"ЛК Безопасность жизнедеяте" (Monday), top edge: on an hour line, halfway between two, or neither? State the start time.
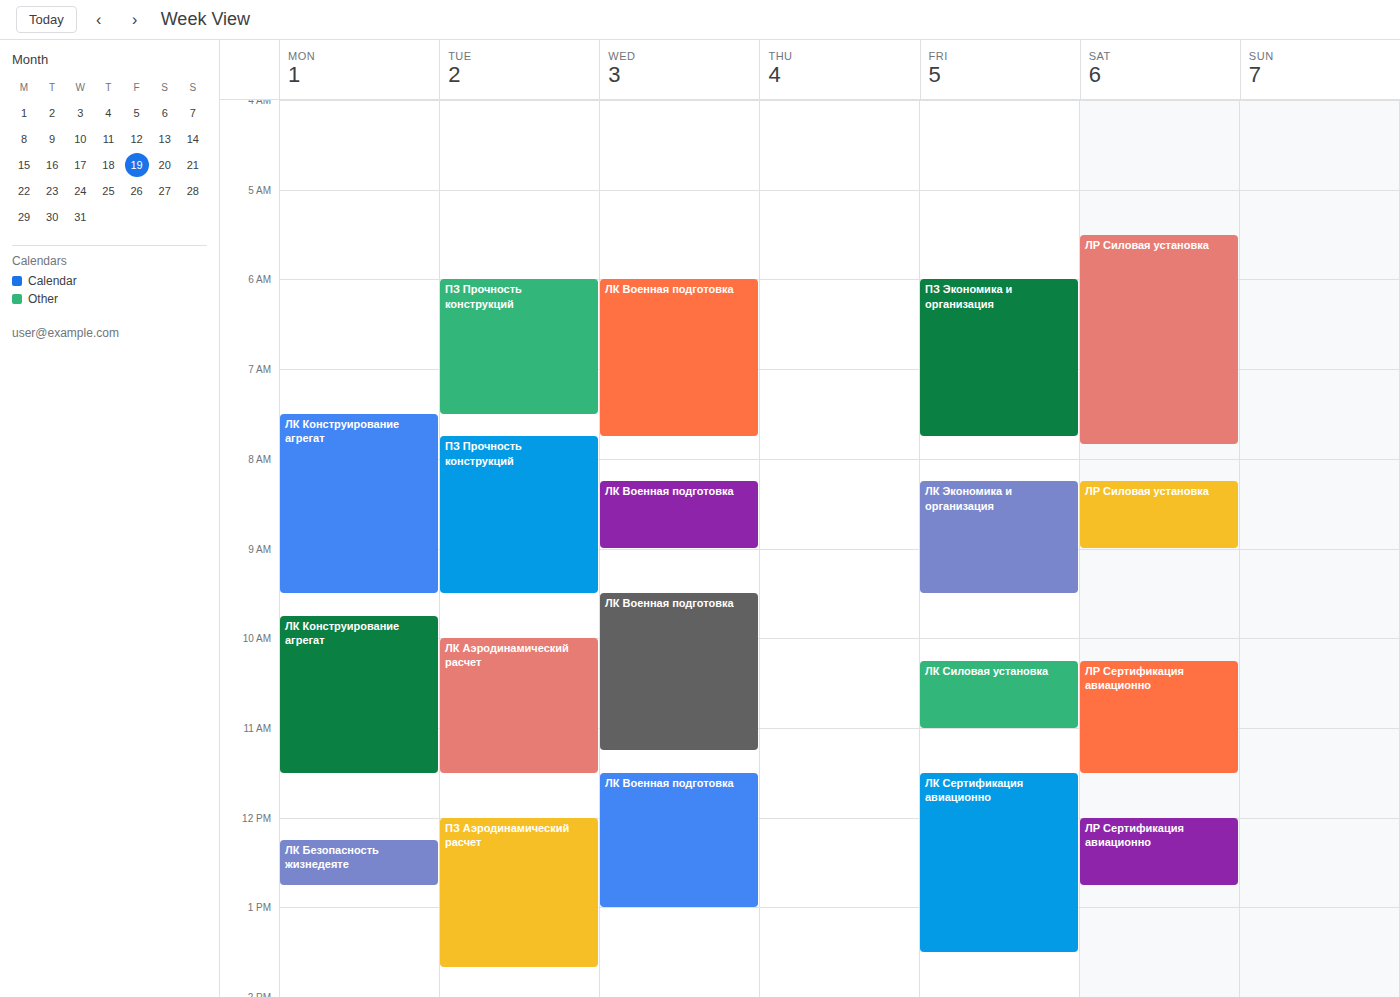
12:15 PM -- neither: a quarter of the way from the 12 PM line to the 1 PM line.